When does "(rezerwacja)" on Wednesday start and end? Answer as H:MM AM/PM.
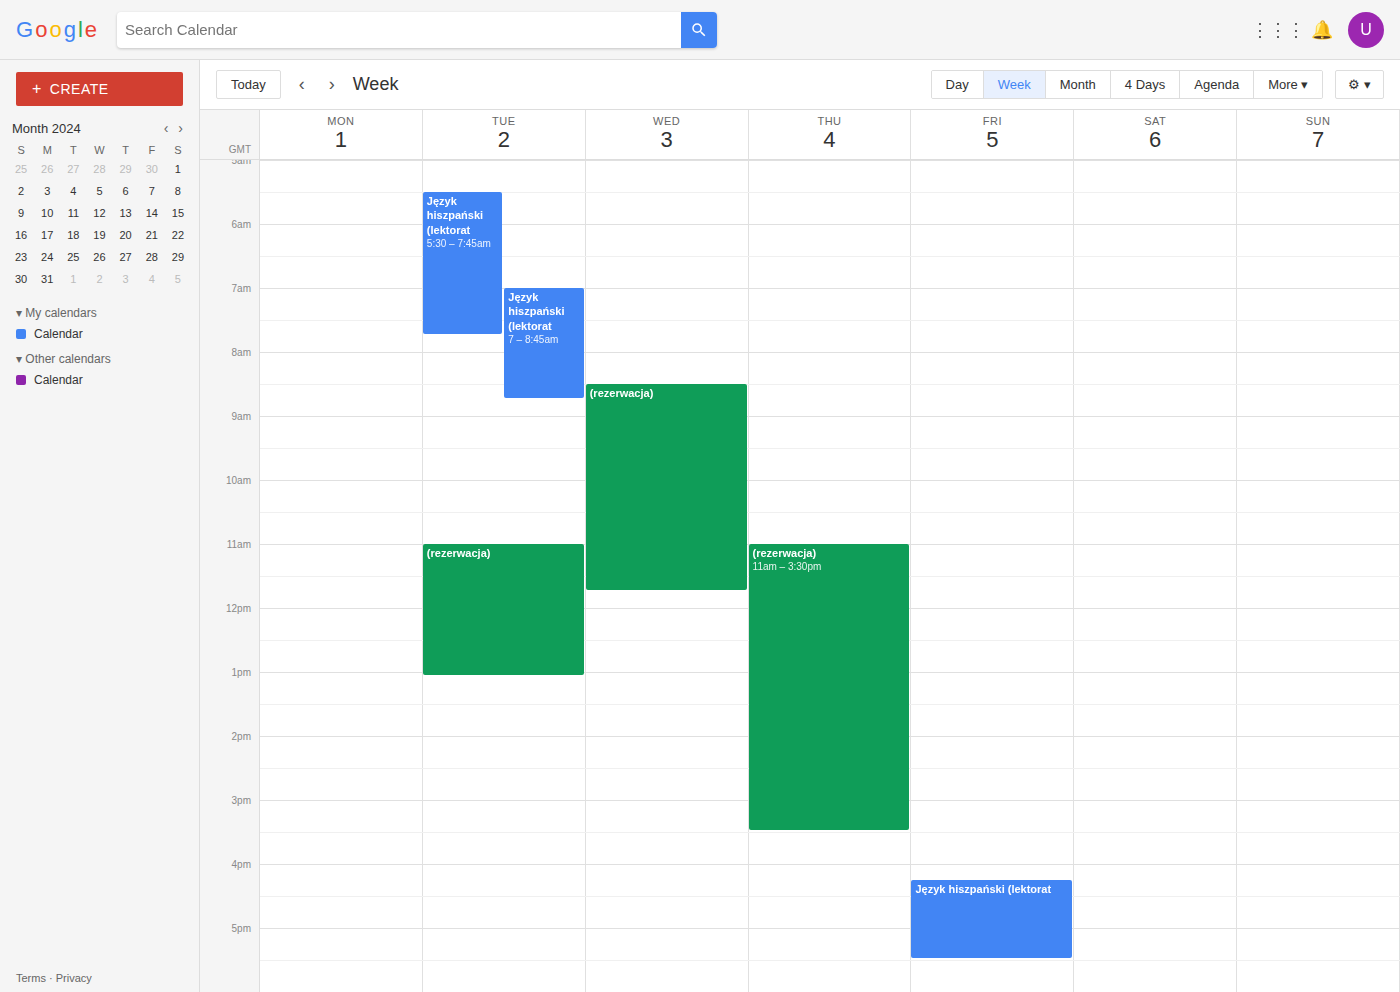
8:30 AM to 11:45 AM